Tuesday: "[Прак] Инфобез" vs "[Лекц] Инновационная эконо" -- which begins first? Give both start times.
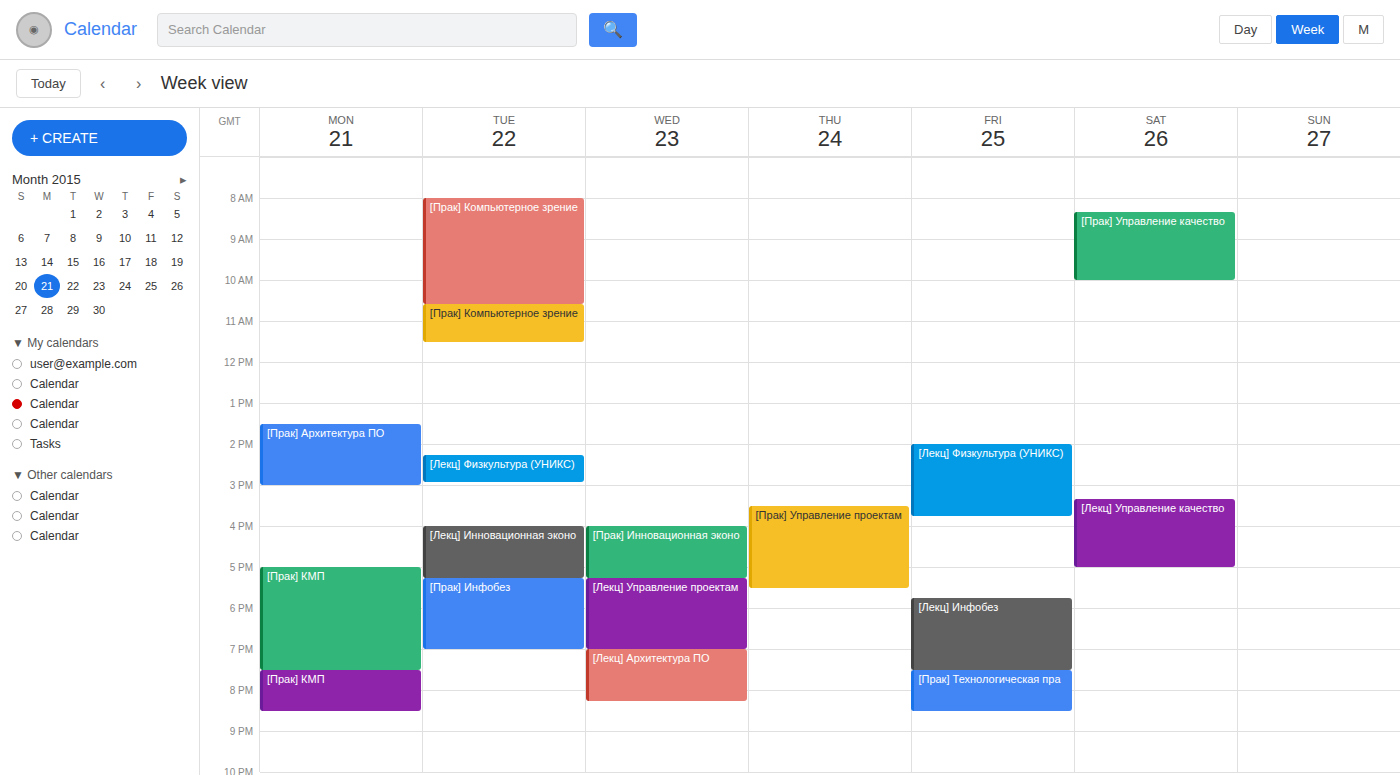
"[Лекц] Инновационная эконо" 4:00 PM; "[Прак] Инфобез" 5:15 PM.